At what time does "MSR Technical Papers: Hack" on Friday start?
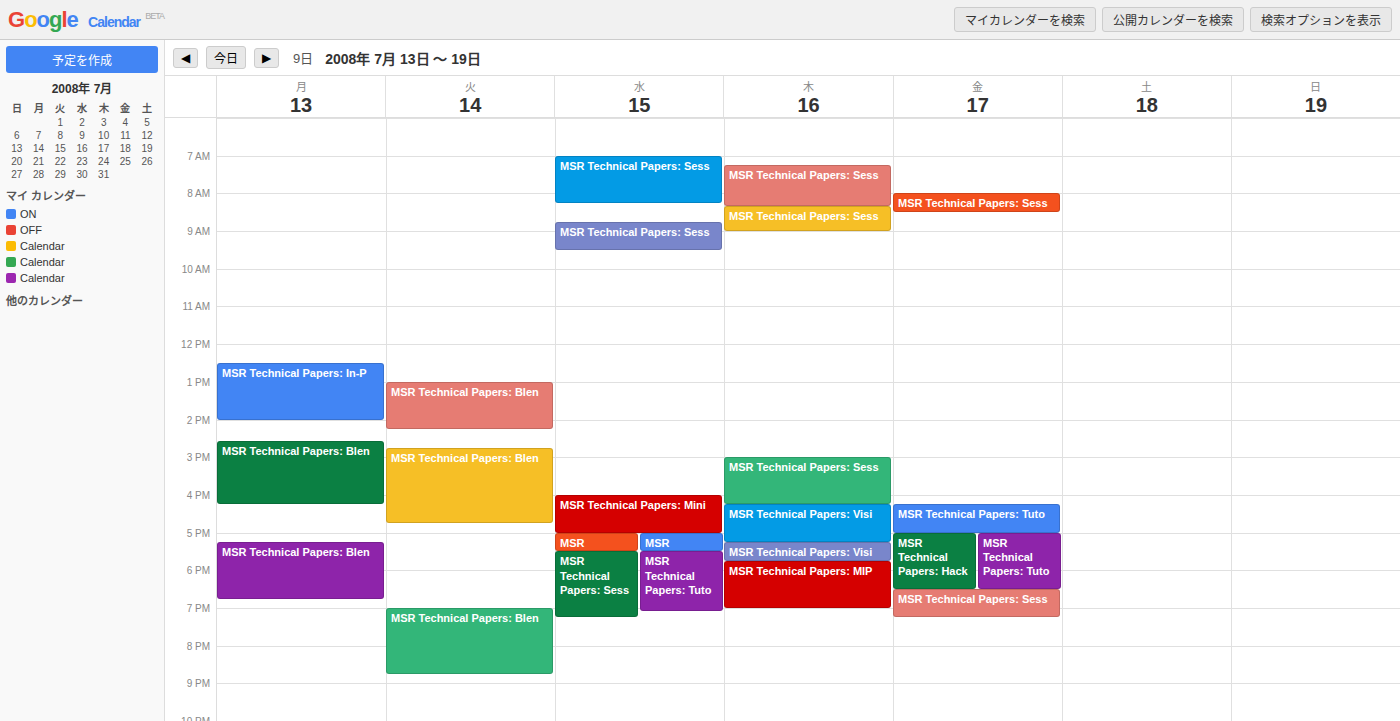
5:00 PM